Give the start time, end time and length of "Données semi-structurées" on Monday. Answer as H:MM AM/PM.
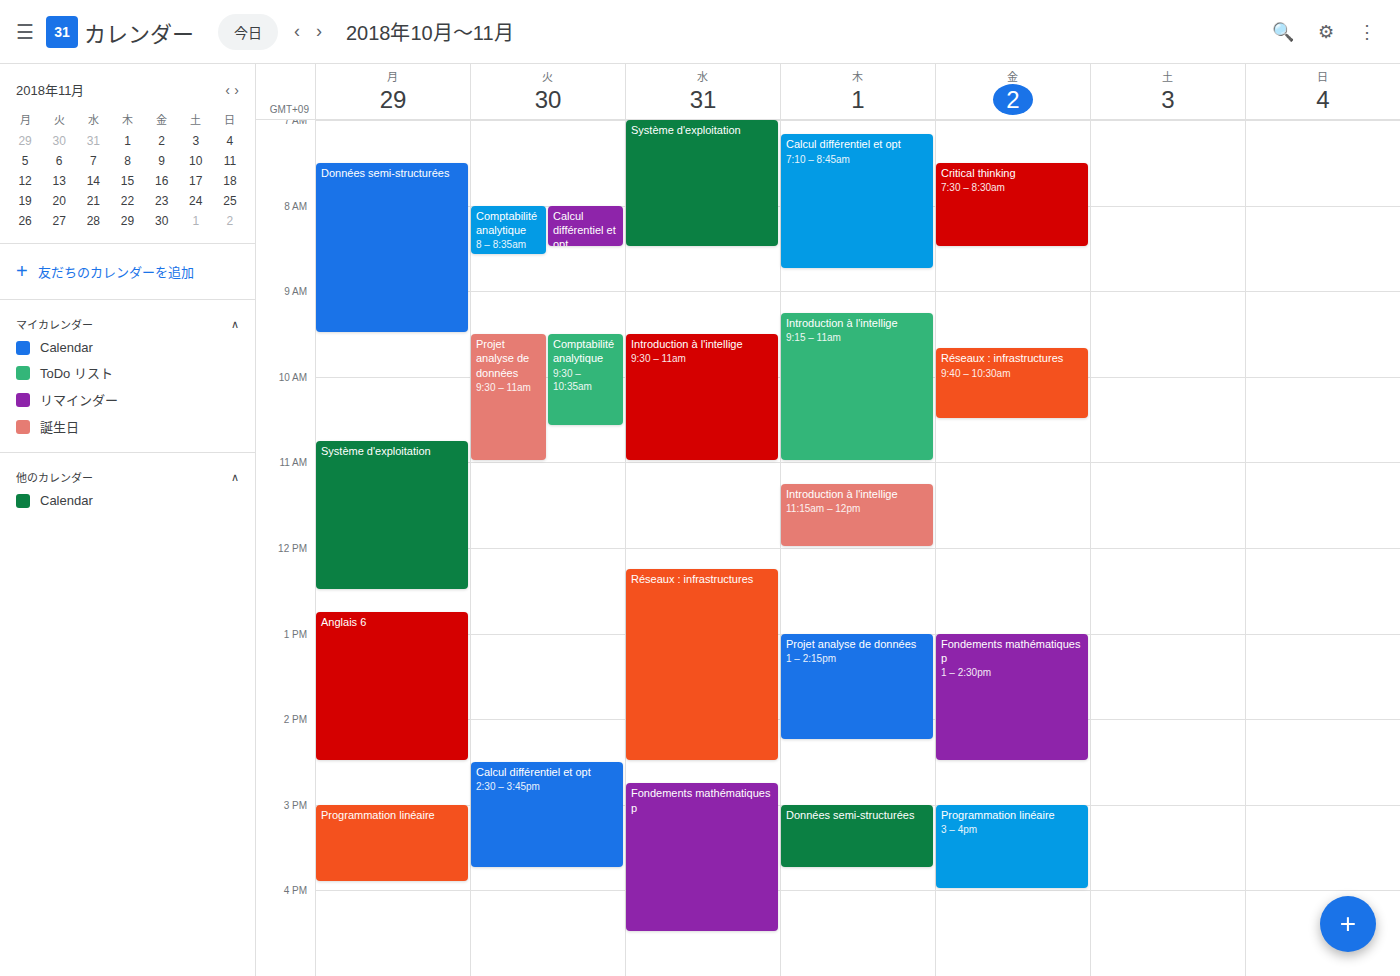
7:30 AM to 9:30 AM, 2 hours